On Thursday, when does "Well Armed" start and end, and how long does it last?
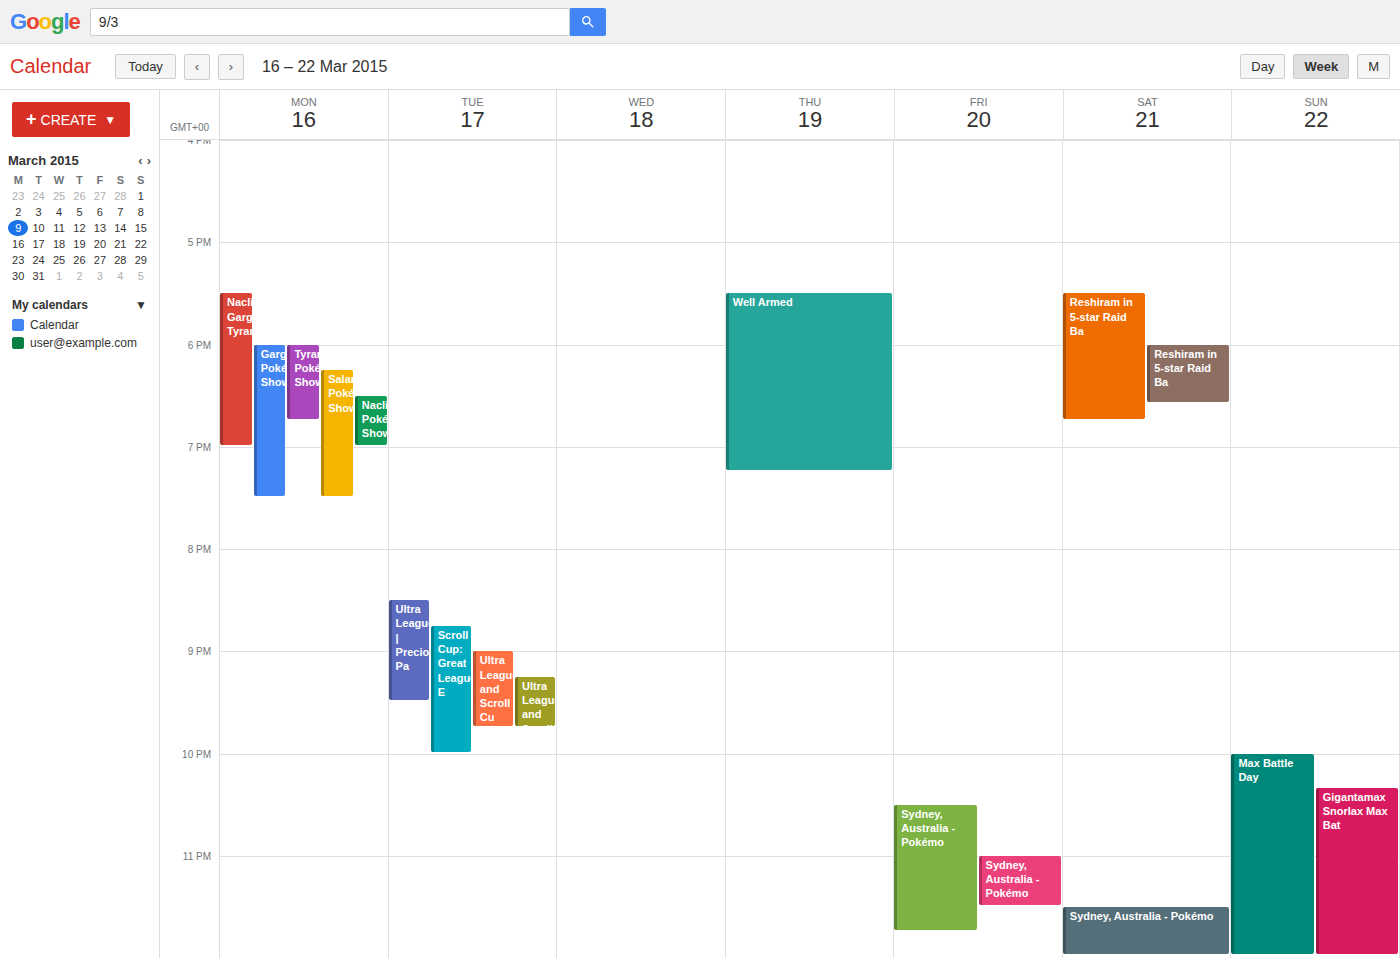
5:30 PM to 7:15 PM, 1 hour 45 minutes